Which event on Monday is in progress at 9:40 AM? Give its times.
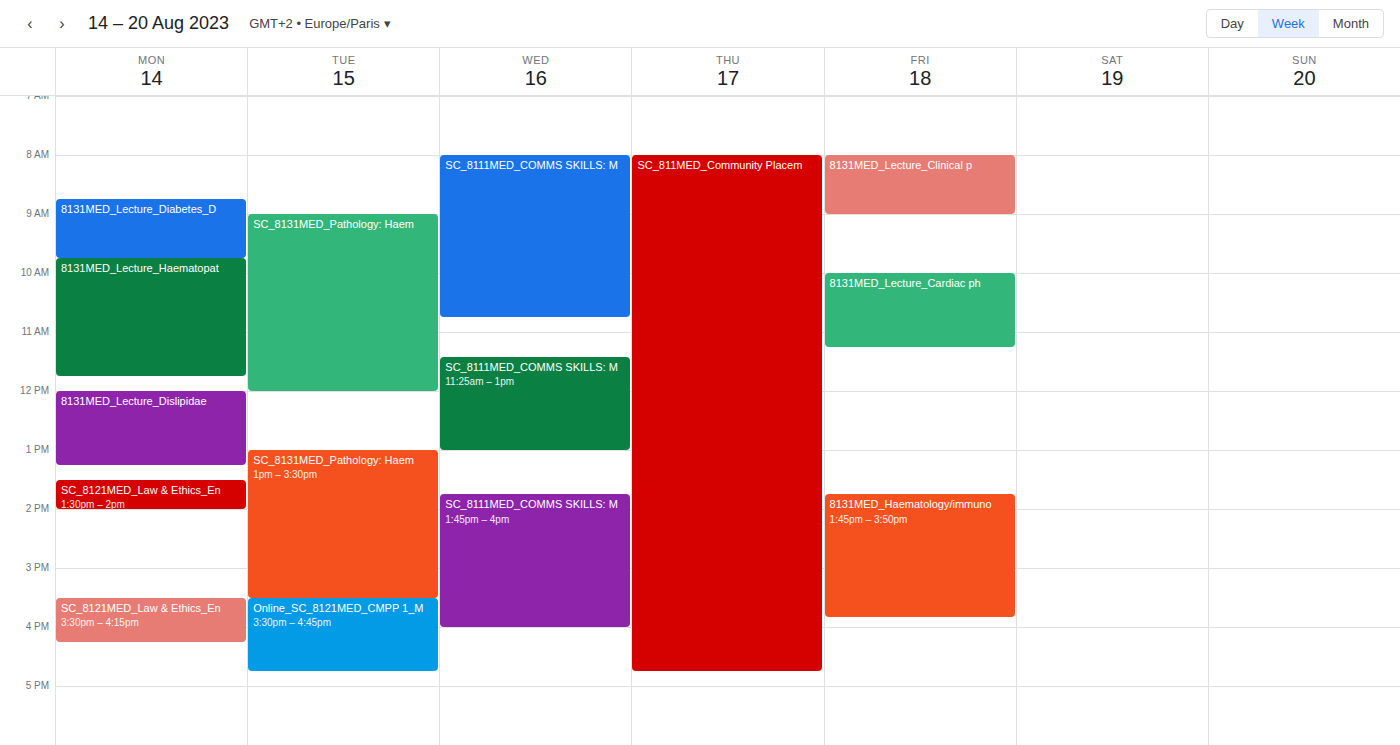
"8131MED_Lecture_Diabetes_D", 8:45 AM to 9:45 AM